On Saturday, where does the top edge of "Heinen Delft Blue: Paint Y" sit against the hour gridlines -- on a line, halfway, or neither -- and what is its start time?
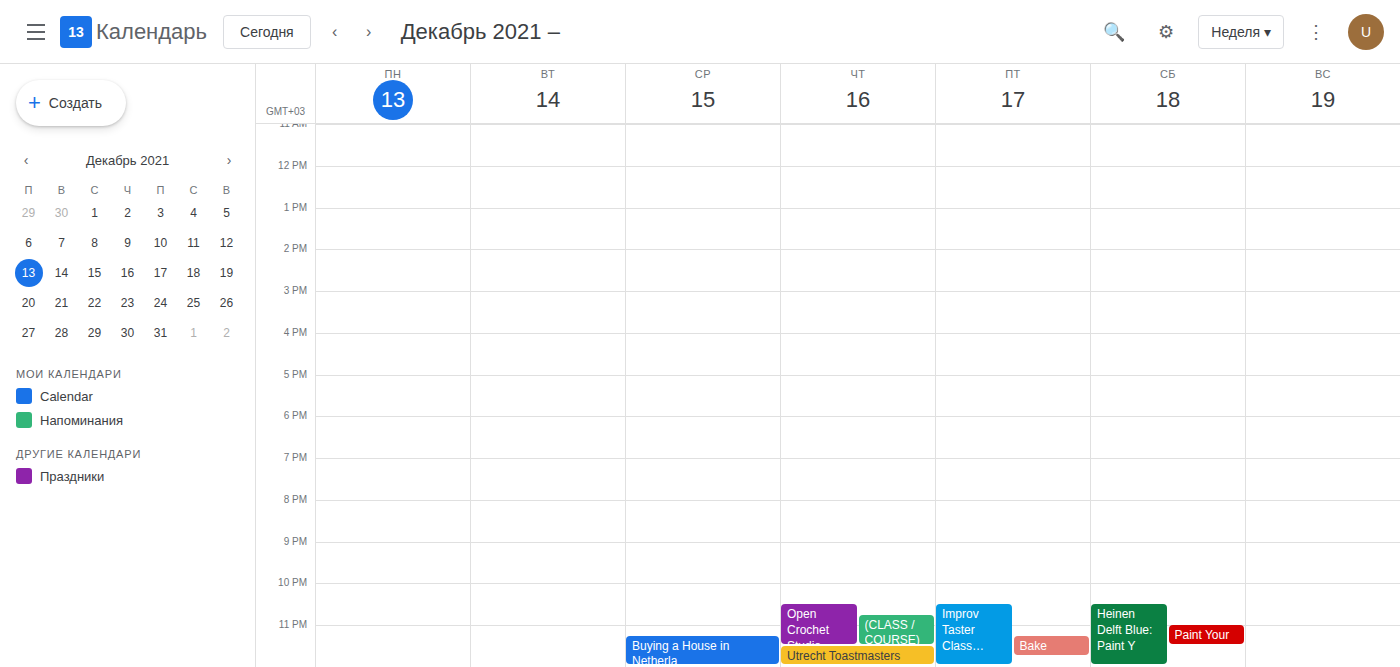
10:30 PM -- halfway between the 10 PM and 11 PM lines.